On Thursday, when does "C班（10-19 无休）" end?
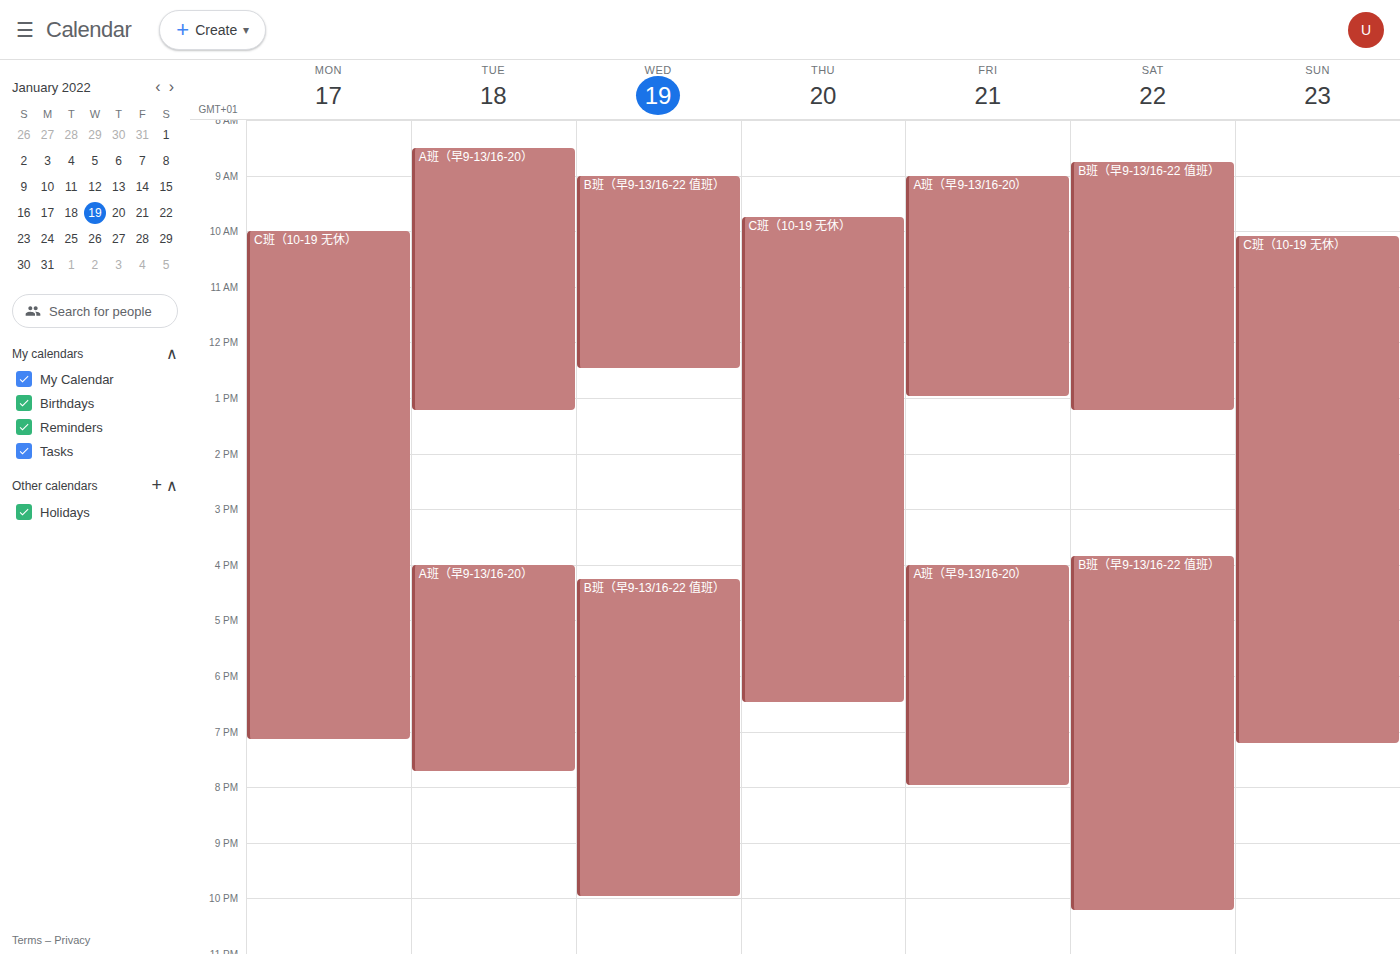
6:30 PM